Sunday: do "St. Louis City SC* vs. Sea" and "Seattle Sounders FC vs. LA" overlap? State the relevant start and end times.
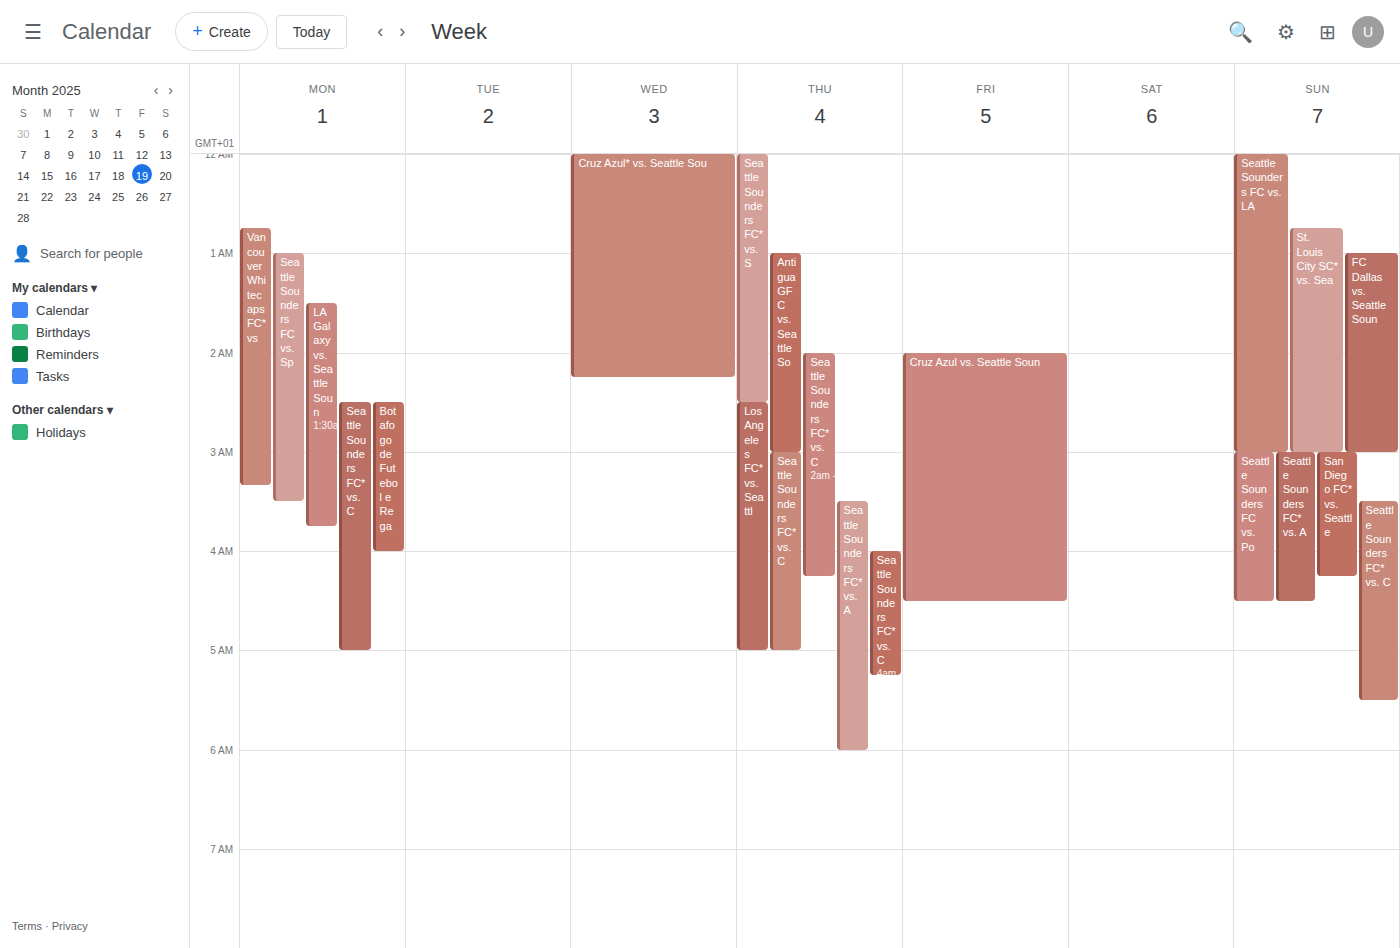
"St. Louis City SC* vs. Sea" starts at 12:45 AM, before "Seattle Sounders FC vs. LA" ends at 3:00 AM -- they overlap.